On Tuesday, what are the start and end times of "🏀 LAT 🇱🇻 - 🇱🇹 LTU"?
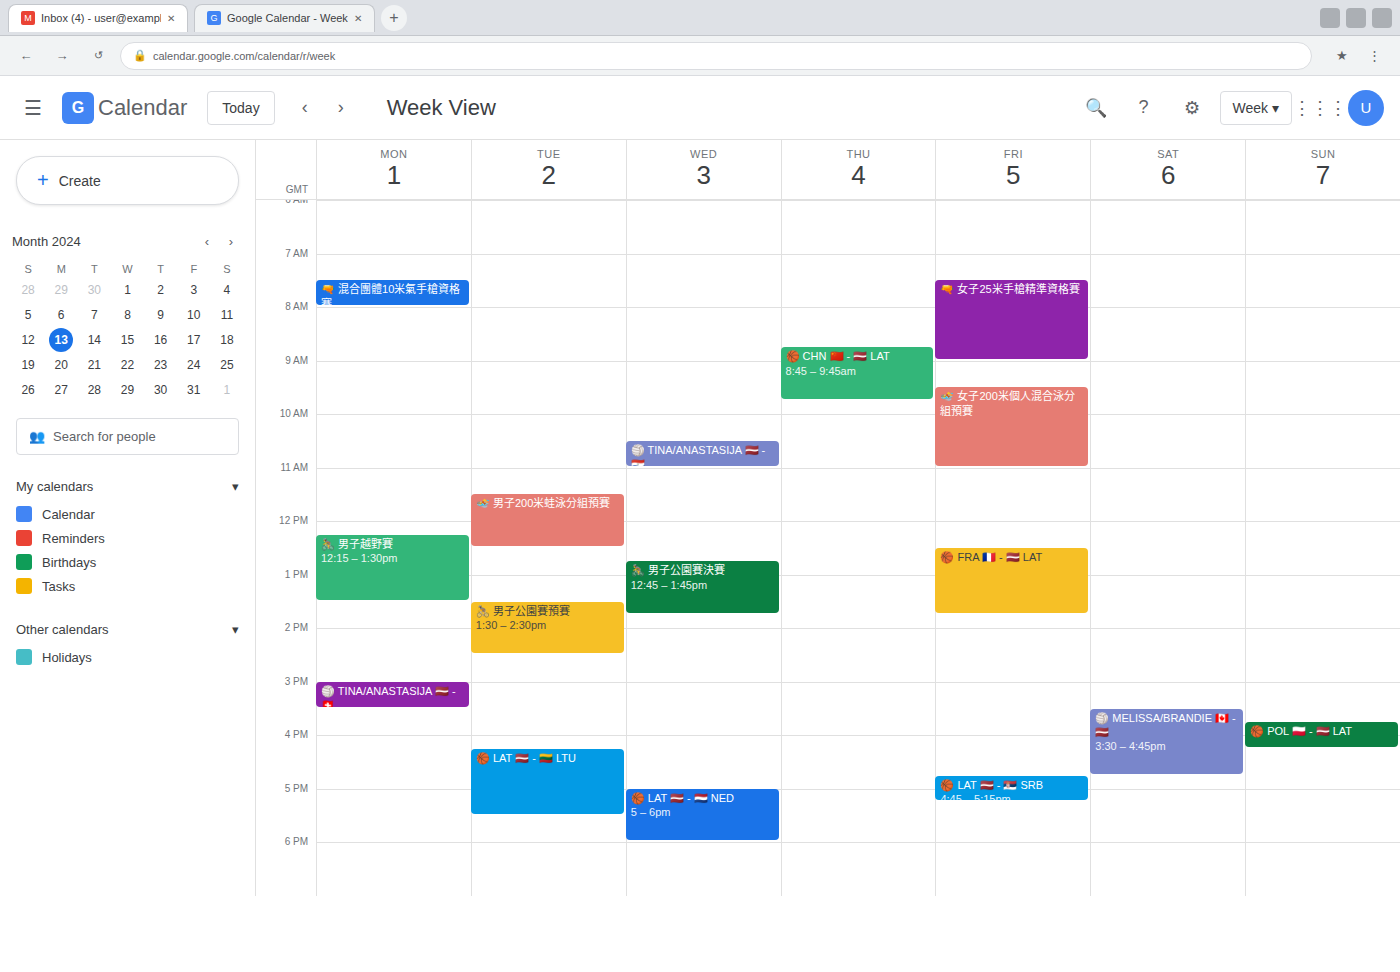
4:15 PM to 5:30 PM